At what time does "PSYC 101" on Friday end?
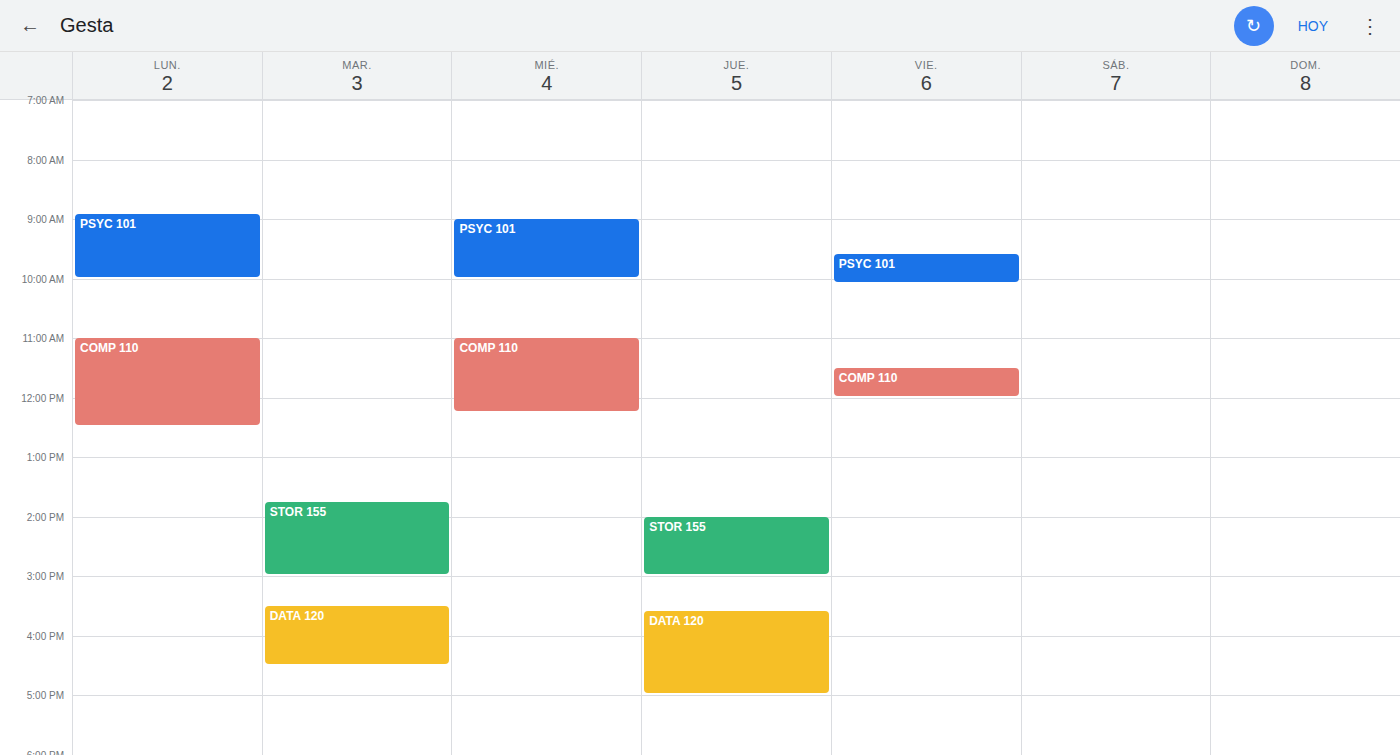
10:05